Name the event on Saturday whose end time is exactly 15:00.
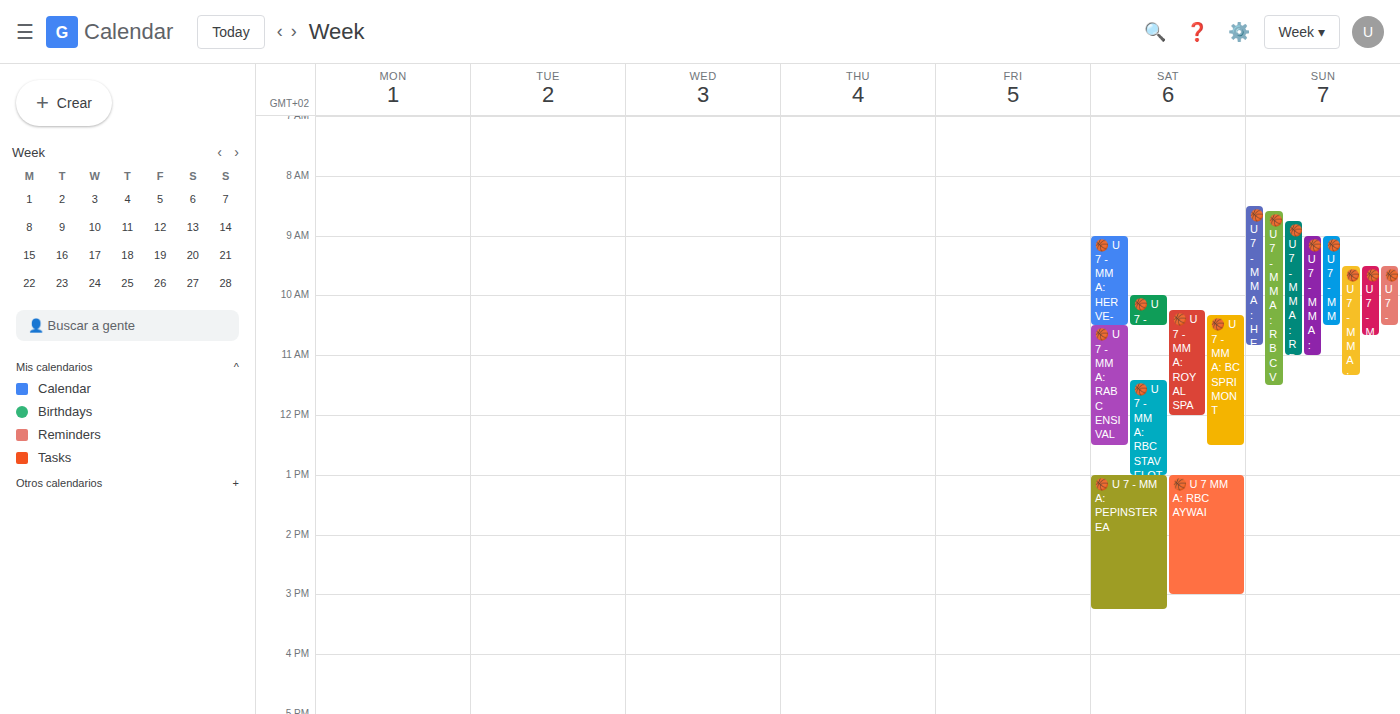
"🏀 U 7 MM A: RBC AYWAI"